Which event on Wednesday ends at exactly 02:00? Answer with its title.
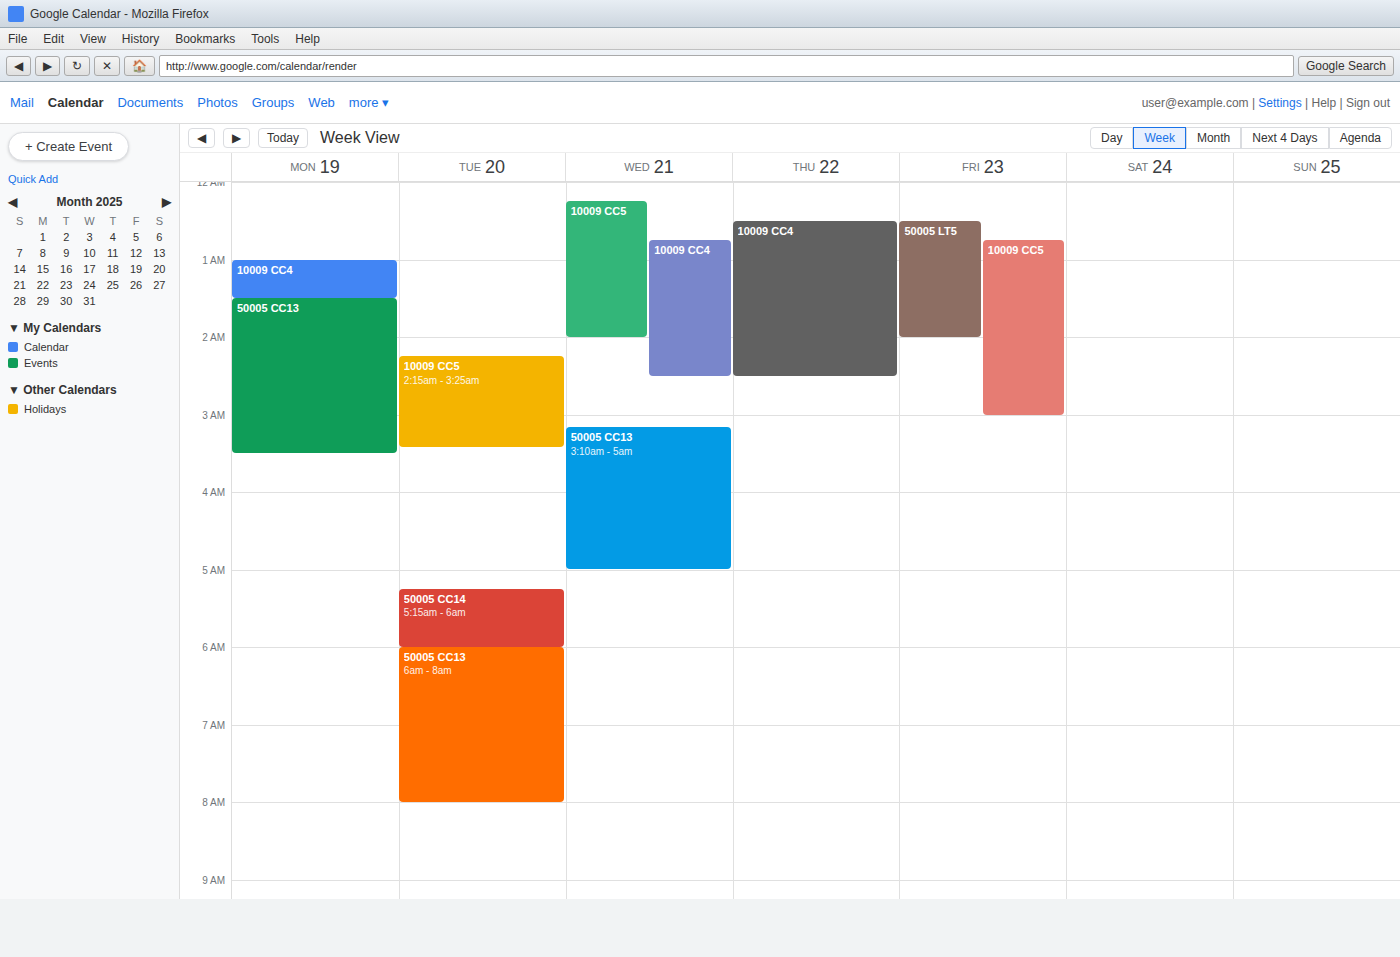
"10009 CC5"